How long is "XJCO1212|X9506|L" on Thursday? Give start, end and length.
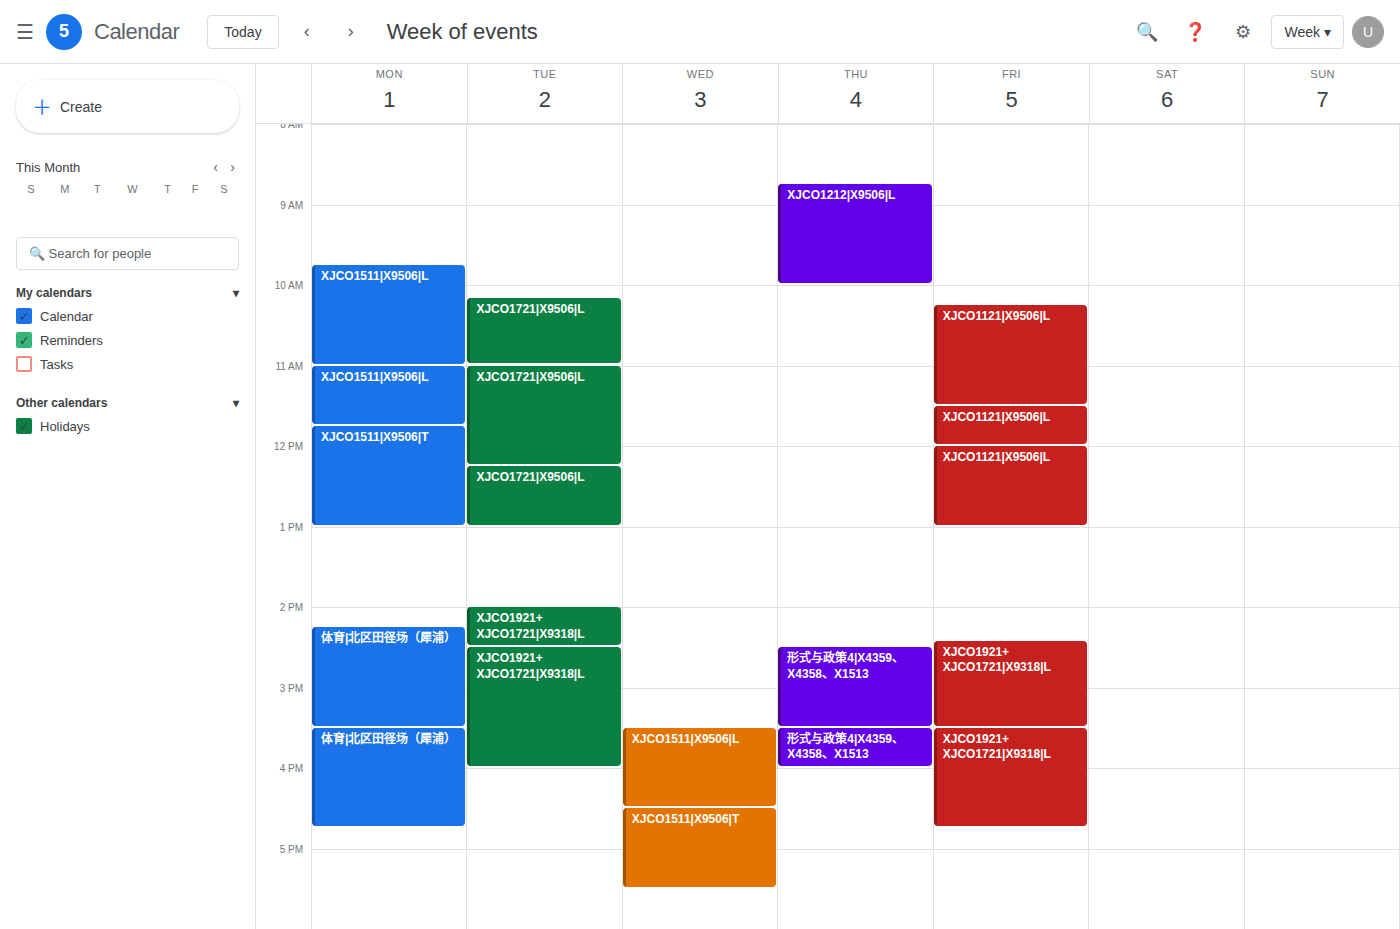
8:45 AM to 10:00 AM, 1 hour 15 minutes